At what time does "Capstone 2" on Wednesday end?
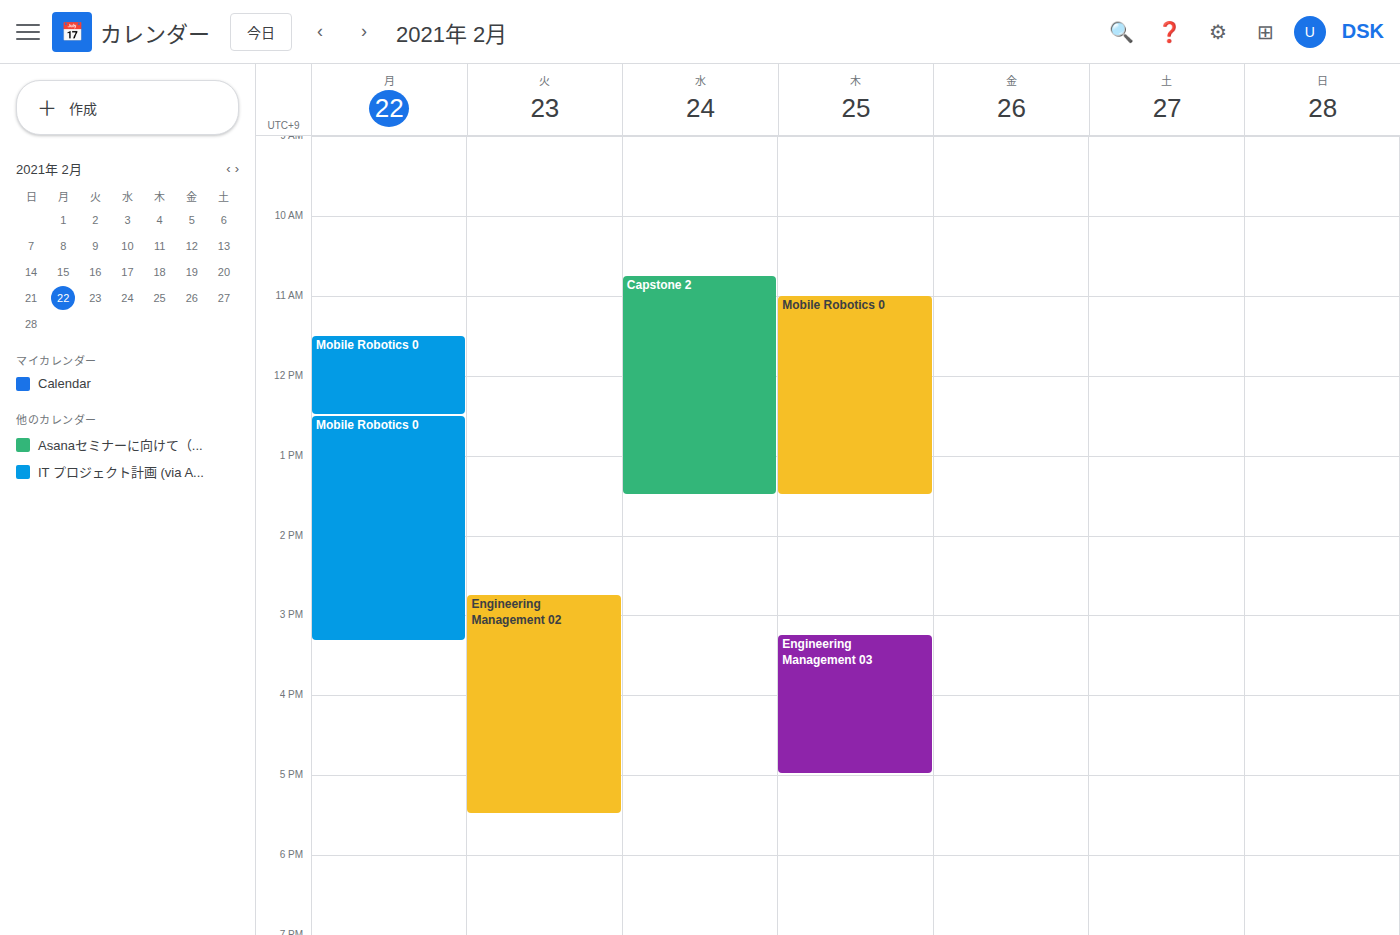
1:30 PM